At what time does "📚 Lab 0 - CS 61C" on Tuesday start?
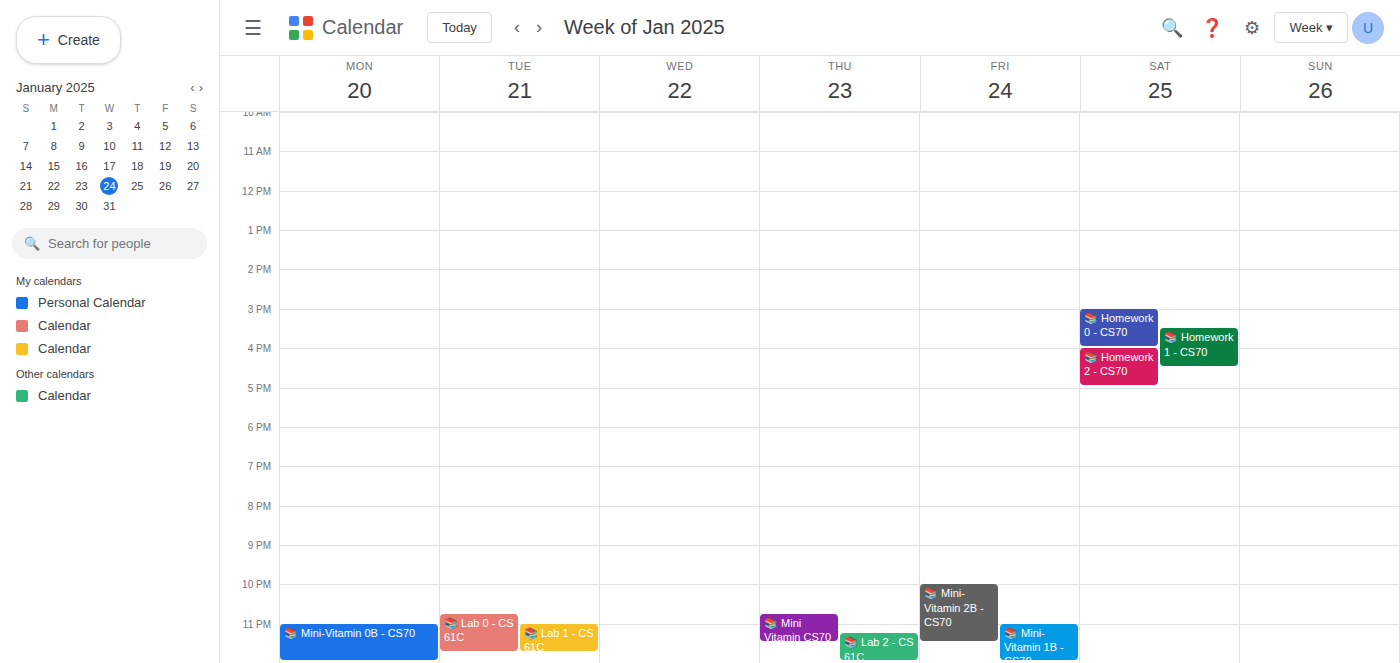
22:45